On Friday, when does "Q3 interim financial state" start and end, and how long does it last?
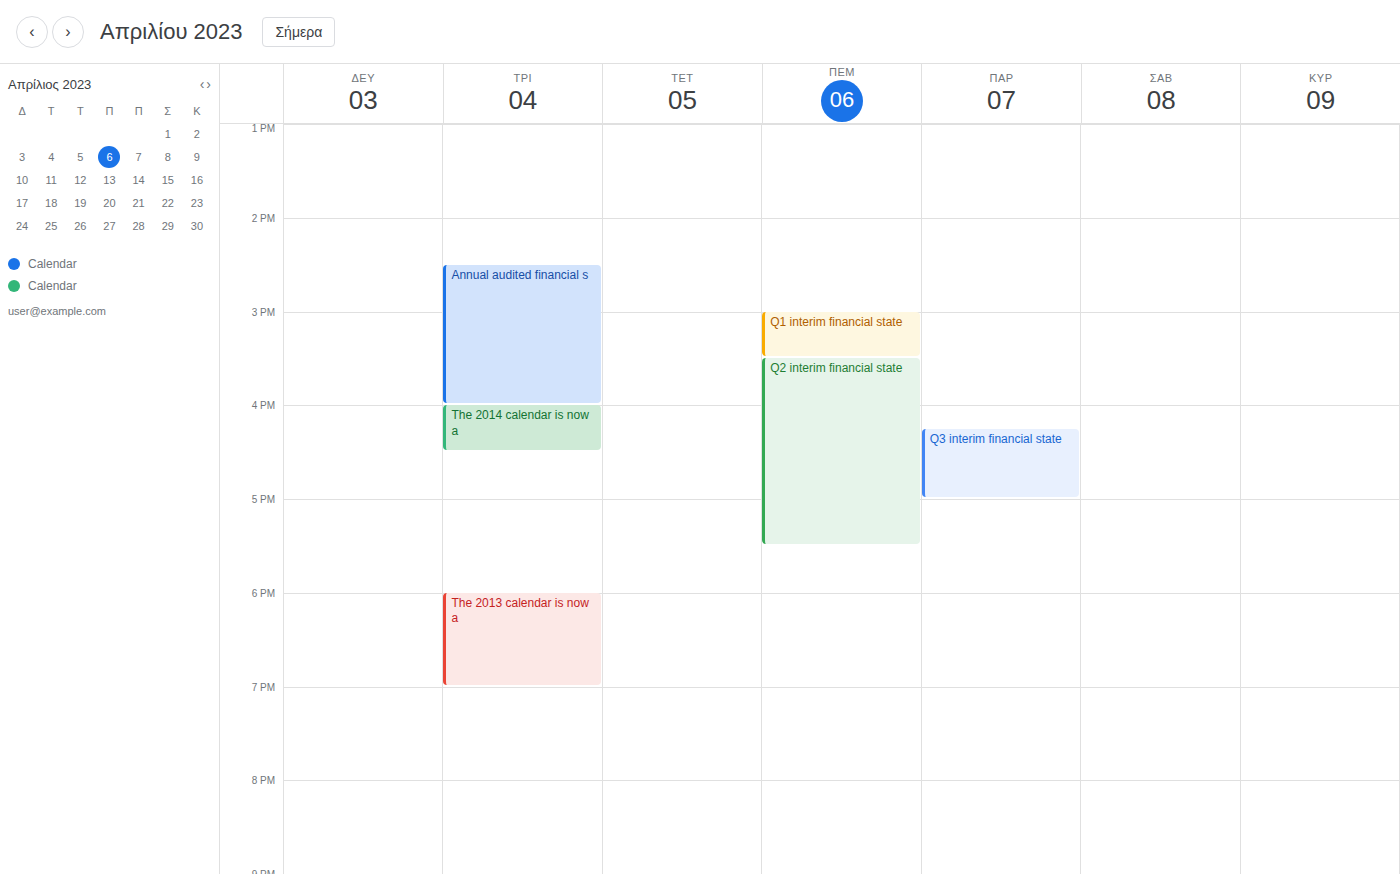
4:15 PM to 5:00 PM, 45 minutes